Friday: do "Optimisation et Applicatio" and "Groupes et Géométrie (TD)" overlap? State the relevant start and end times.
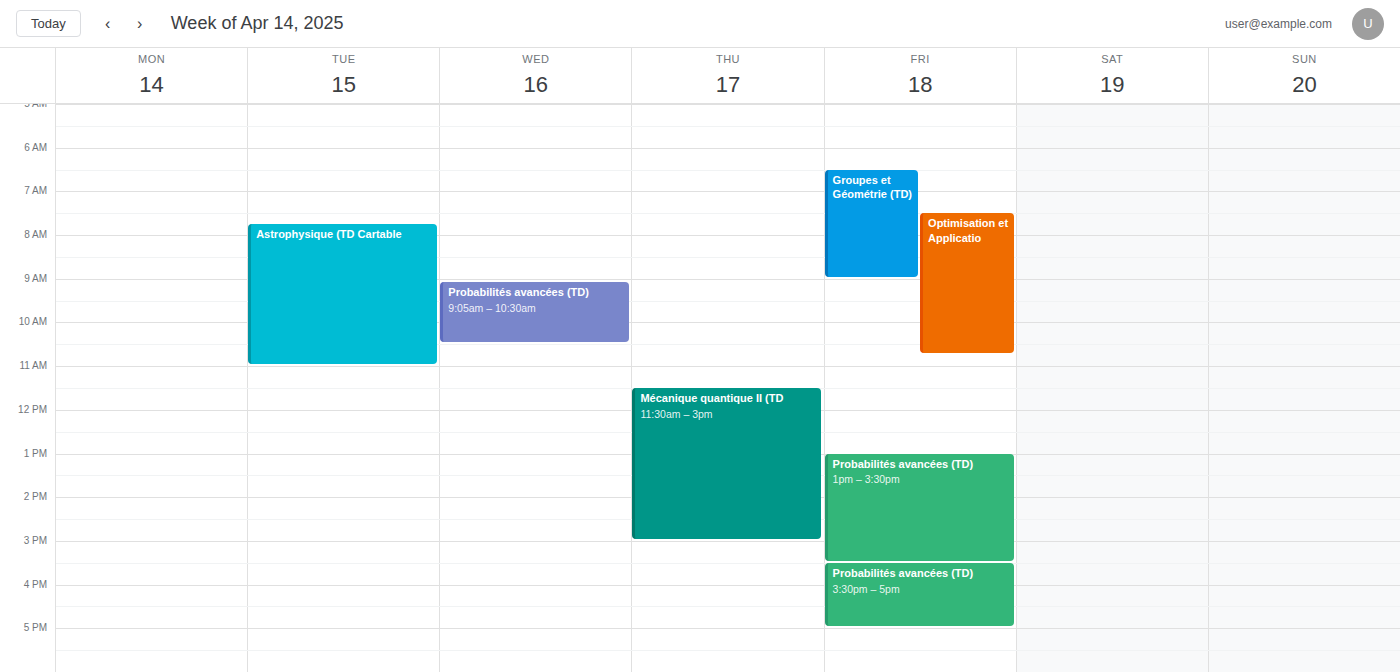
"Optimisation et Applicatio" starts at 7:30 AM, before "Groupes et Géométrie (TD)" ends at 9:00 AM -- they overlap.